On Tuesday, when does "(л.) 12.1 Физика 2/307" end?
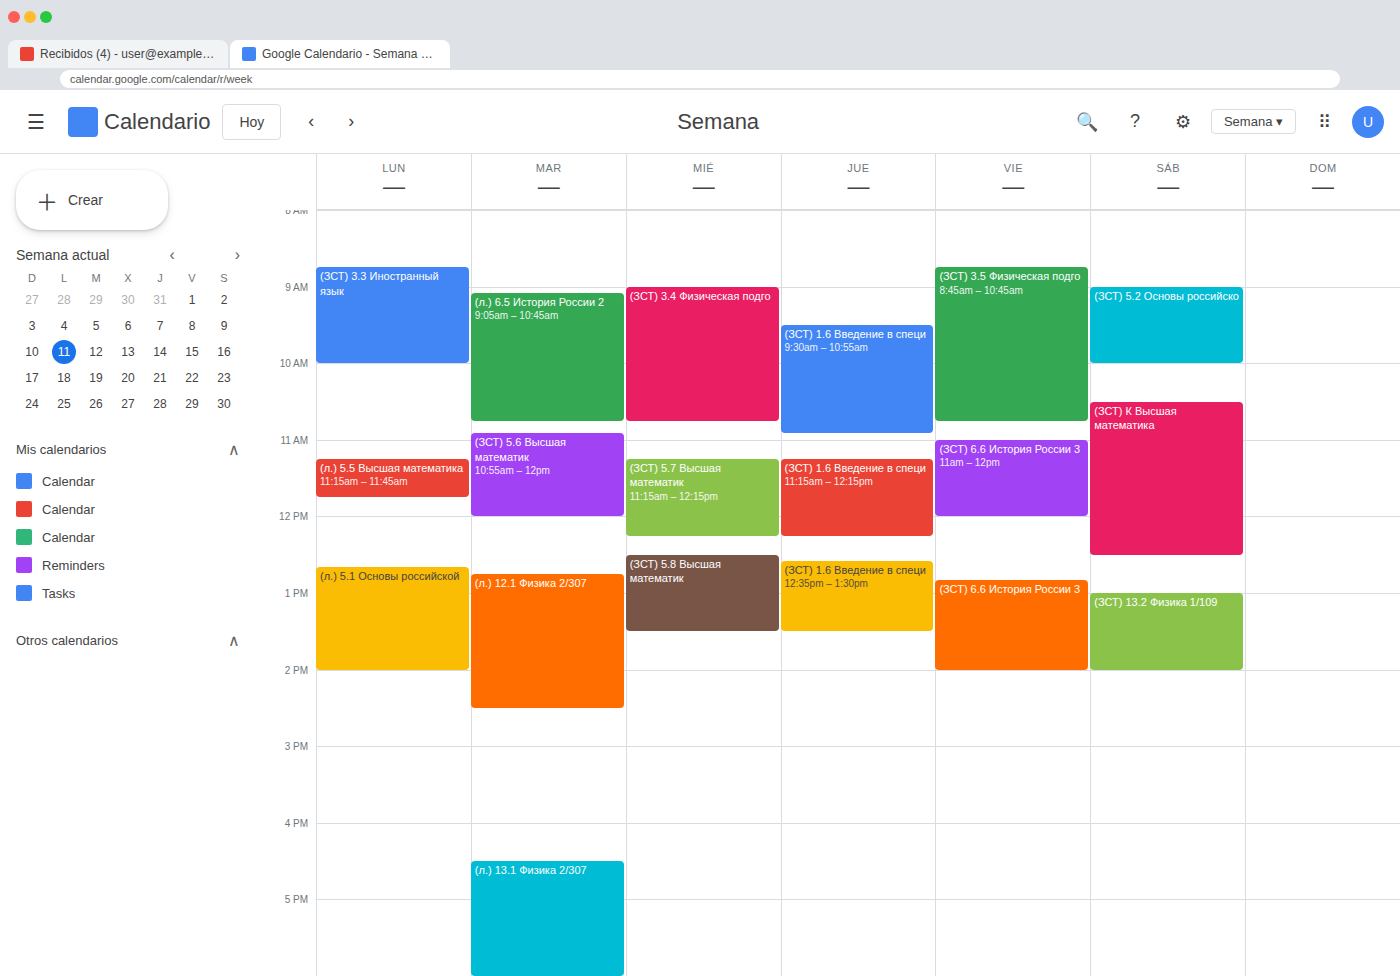
2:30 PM